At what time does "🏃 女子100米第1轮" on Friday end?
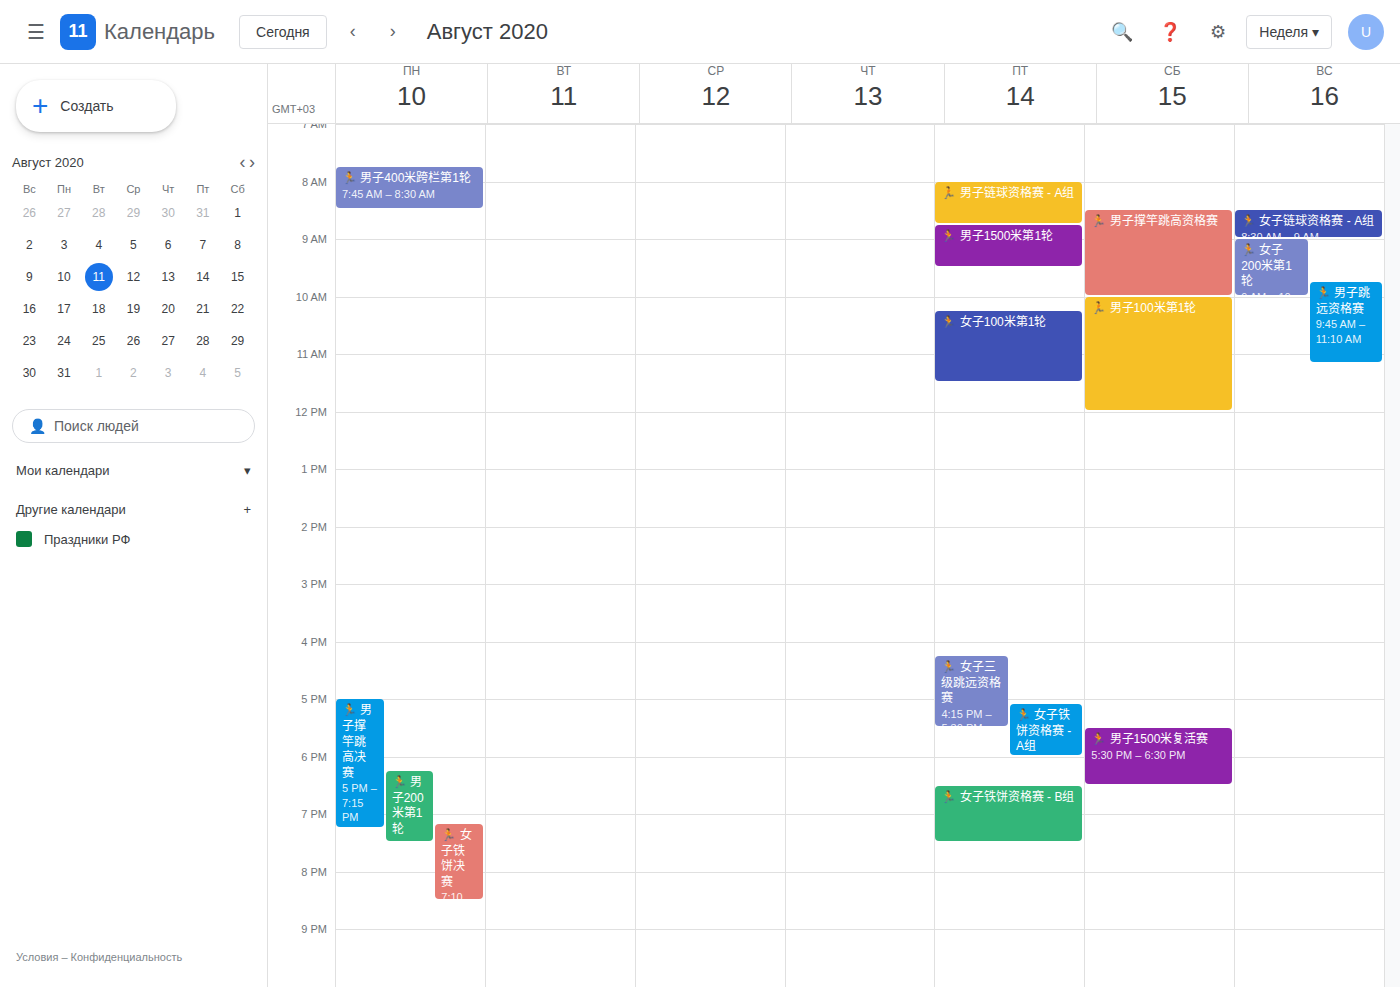
11:30 AM